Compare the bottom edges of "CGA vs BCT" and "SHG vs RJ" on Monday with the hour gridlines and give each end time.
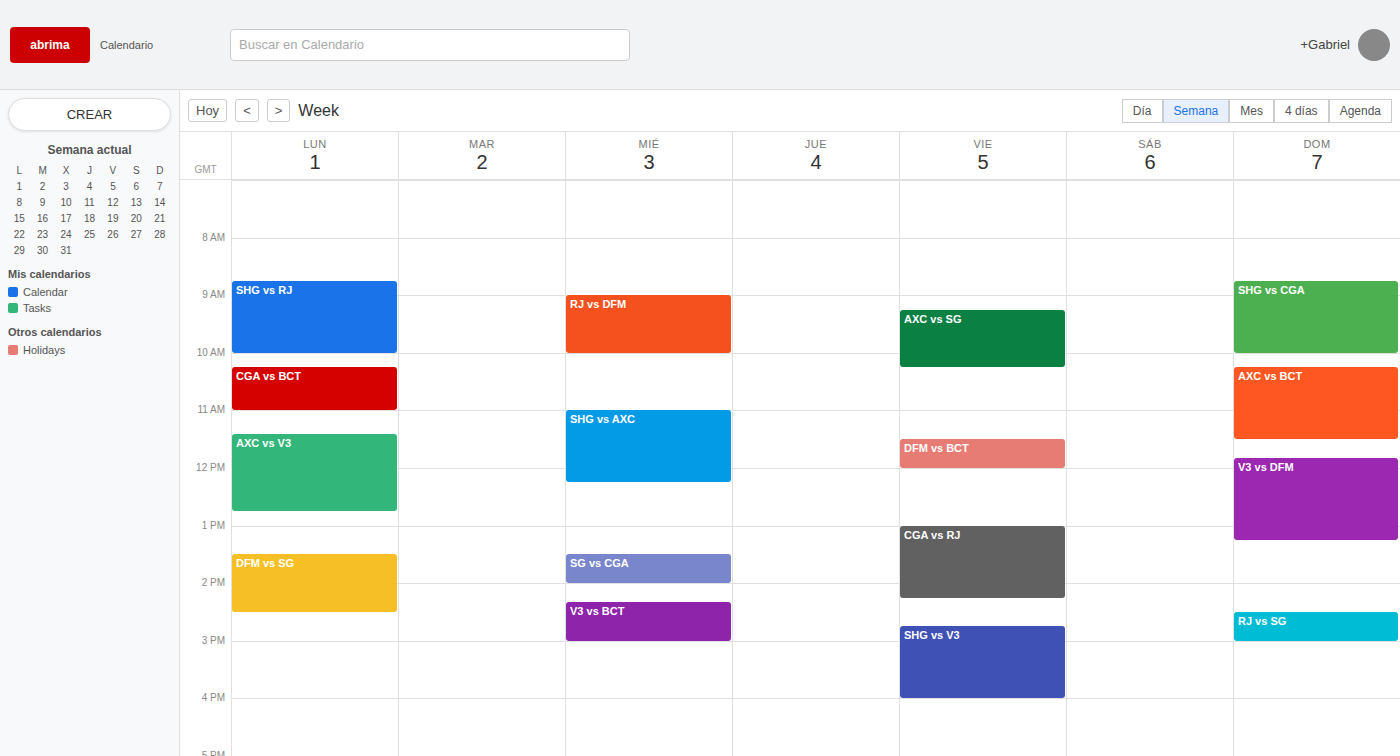
"CGA vs BCT": 11:00 AM, exactly on the 11 AM line. "SHG vs RJ": 10:00 AM, exactly on the 10 AM line.